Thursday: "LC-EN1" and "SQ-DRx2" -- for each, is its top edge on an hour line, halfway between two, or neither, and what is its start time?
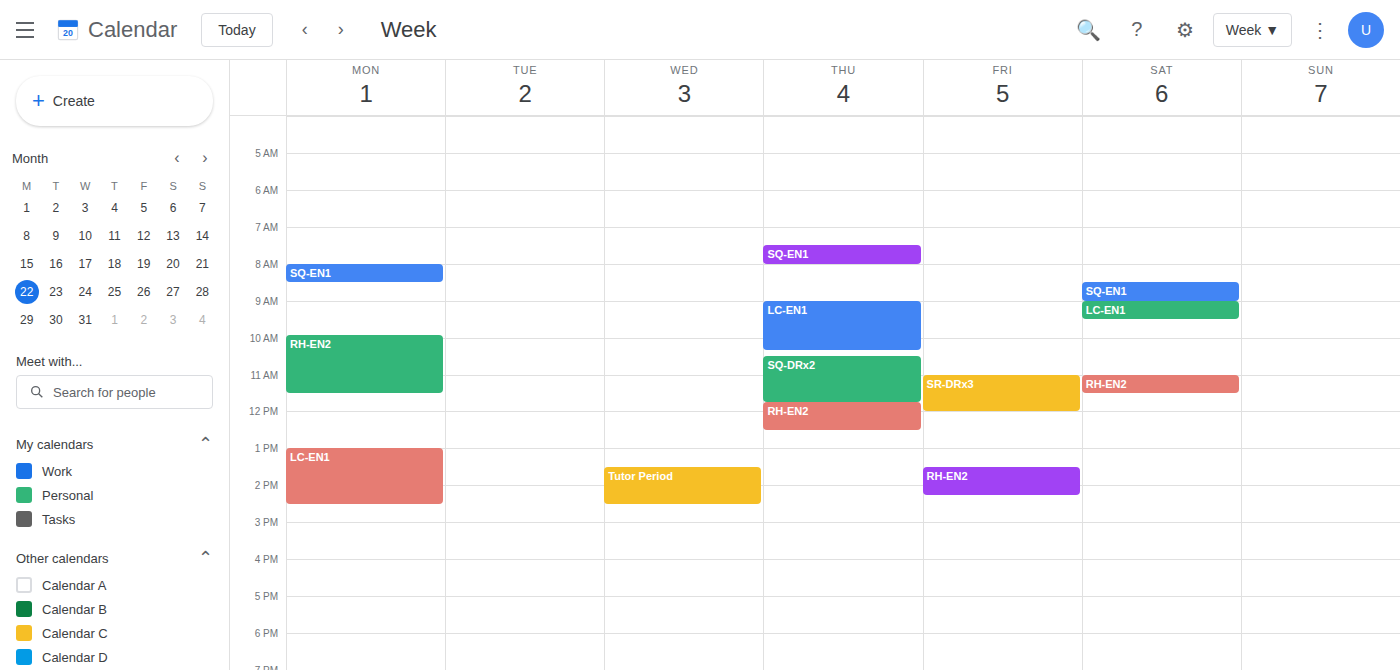
"LC-EN1": 9:00 AM, exactly on the 9 AM line. "SQ-DRx2": 10:30 AM, halfway between the 10 AM and 11 AM lines.